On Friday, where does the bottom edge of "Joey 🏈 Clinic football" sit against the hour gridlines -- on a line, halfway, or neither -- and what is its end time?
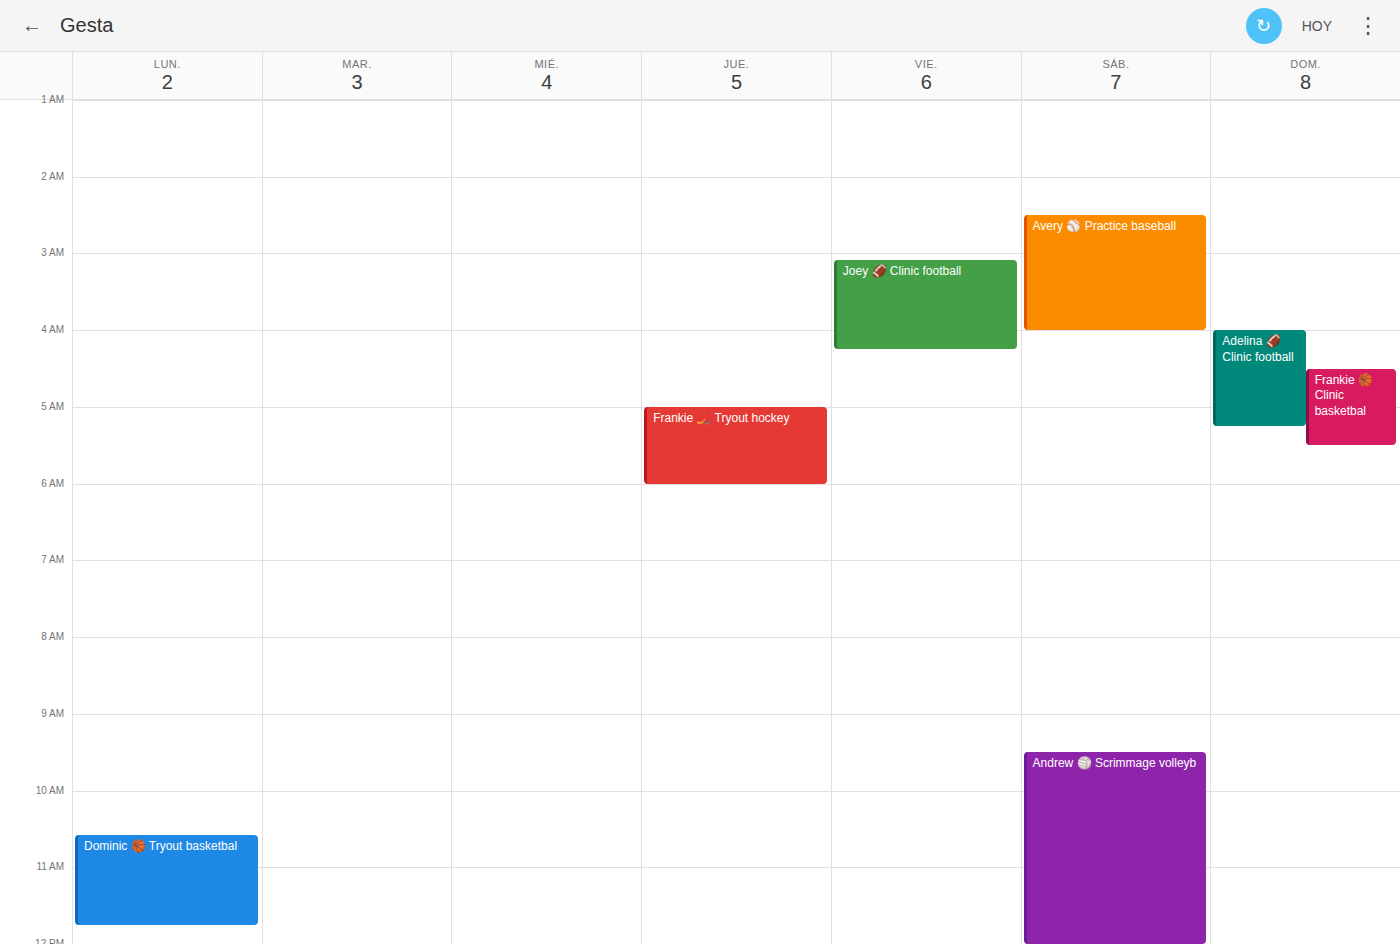
4:15 AM -- neither: a quarter of the way from the 4 AM line to the 5 AM line.